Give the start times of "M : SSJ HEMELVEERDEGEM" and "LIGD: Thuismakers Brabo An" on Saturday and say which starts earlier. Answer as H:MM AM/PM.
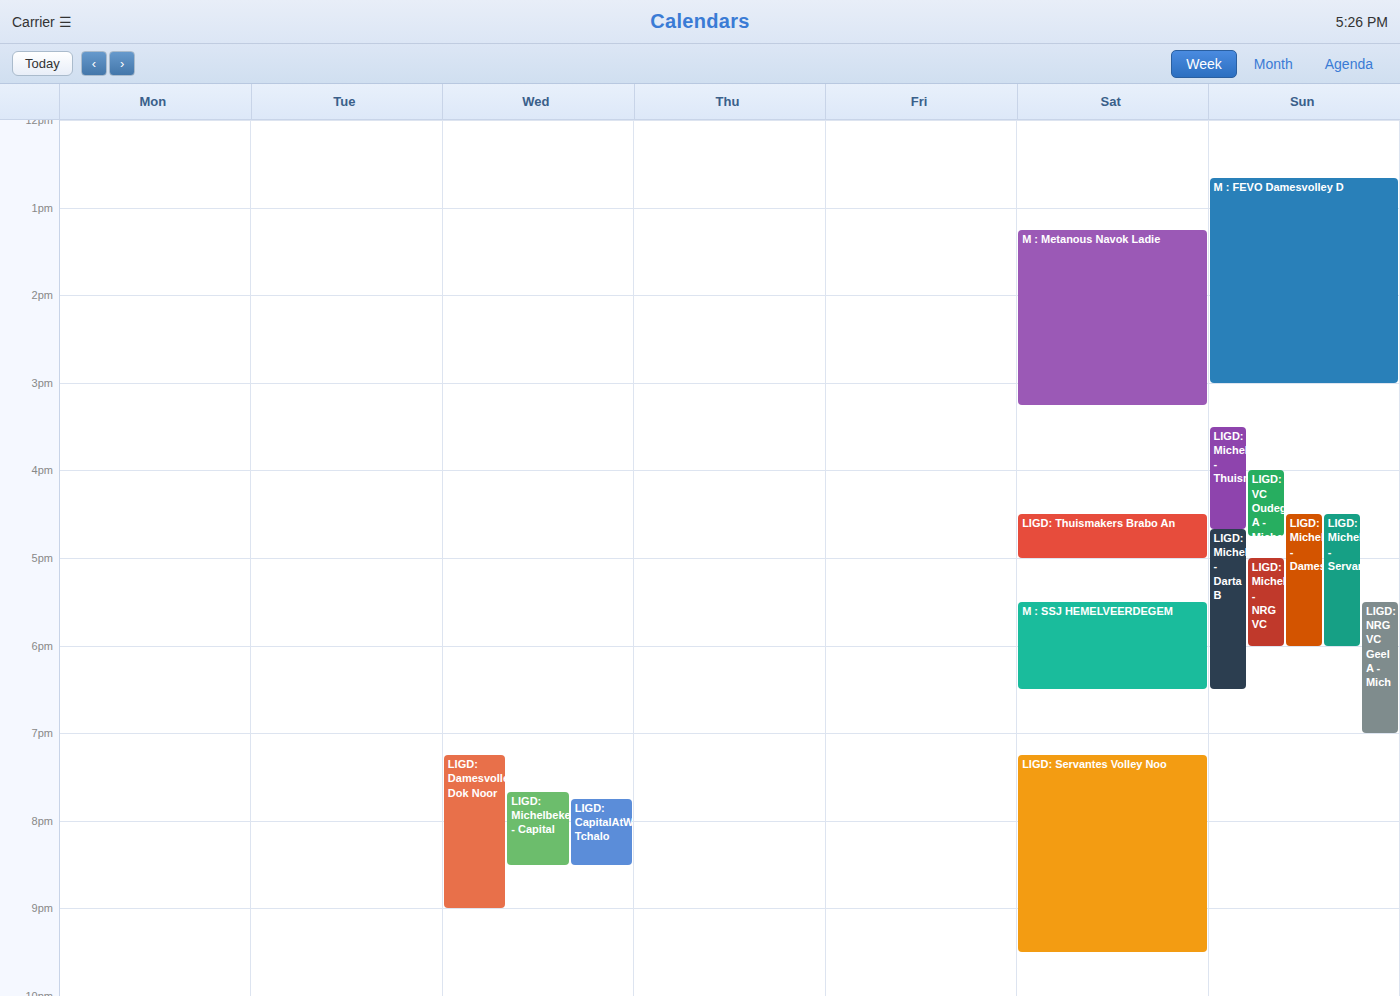
"LIGD: Thuismakers Brabo An" 4:30 PM; "M : SSJ HEMELVEERDEGEM" 5:30 PM.